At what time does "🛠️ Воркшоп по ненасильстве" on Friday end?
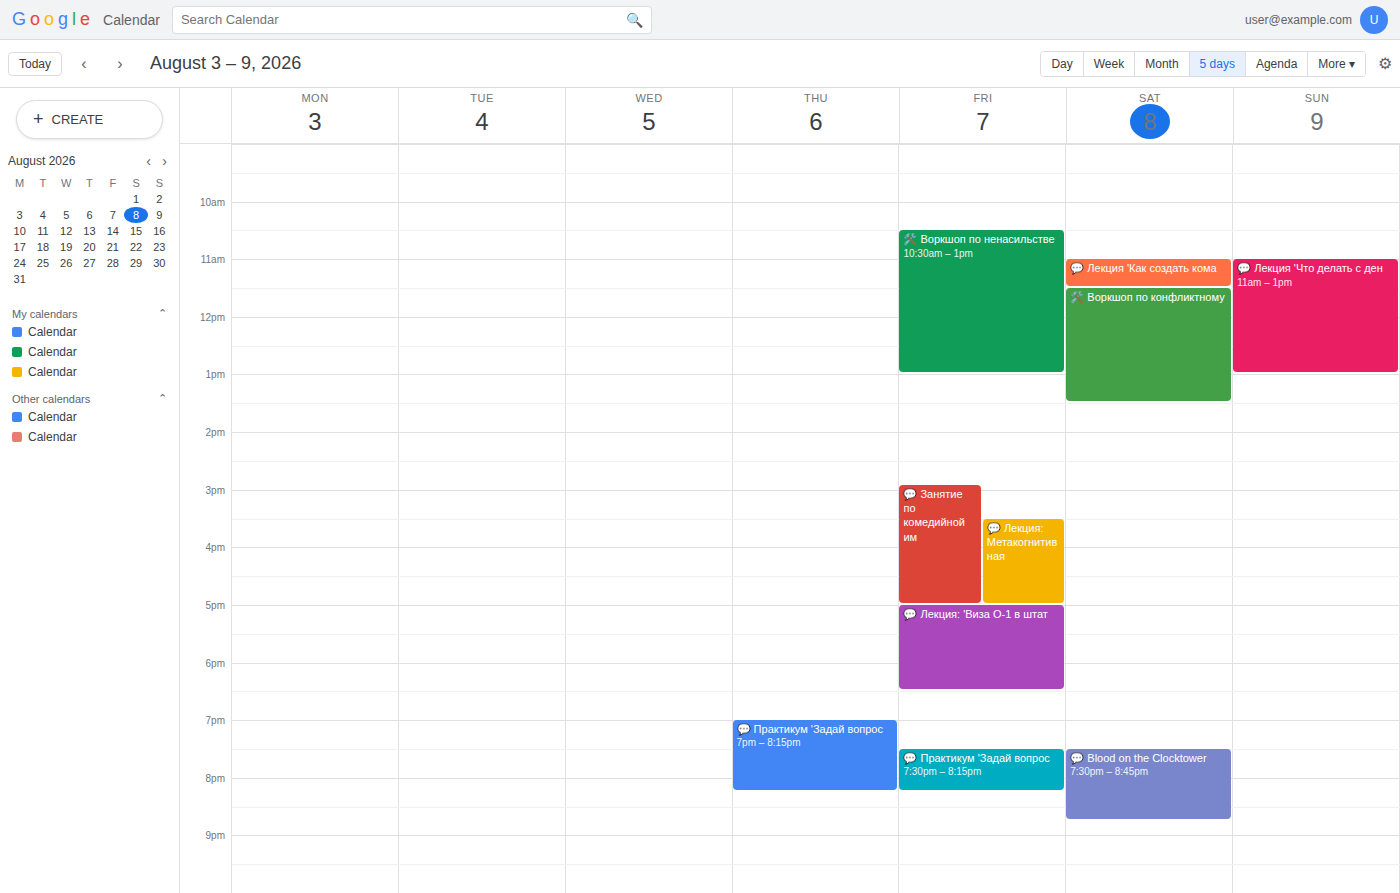
1:00 PM